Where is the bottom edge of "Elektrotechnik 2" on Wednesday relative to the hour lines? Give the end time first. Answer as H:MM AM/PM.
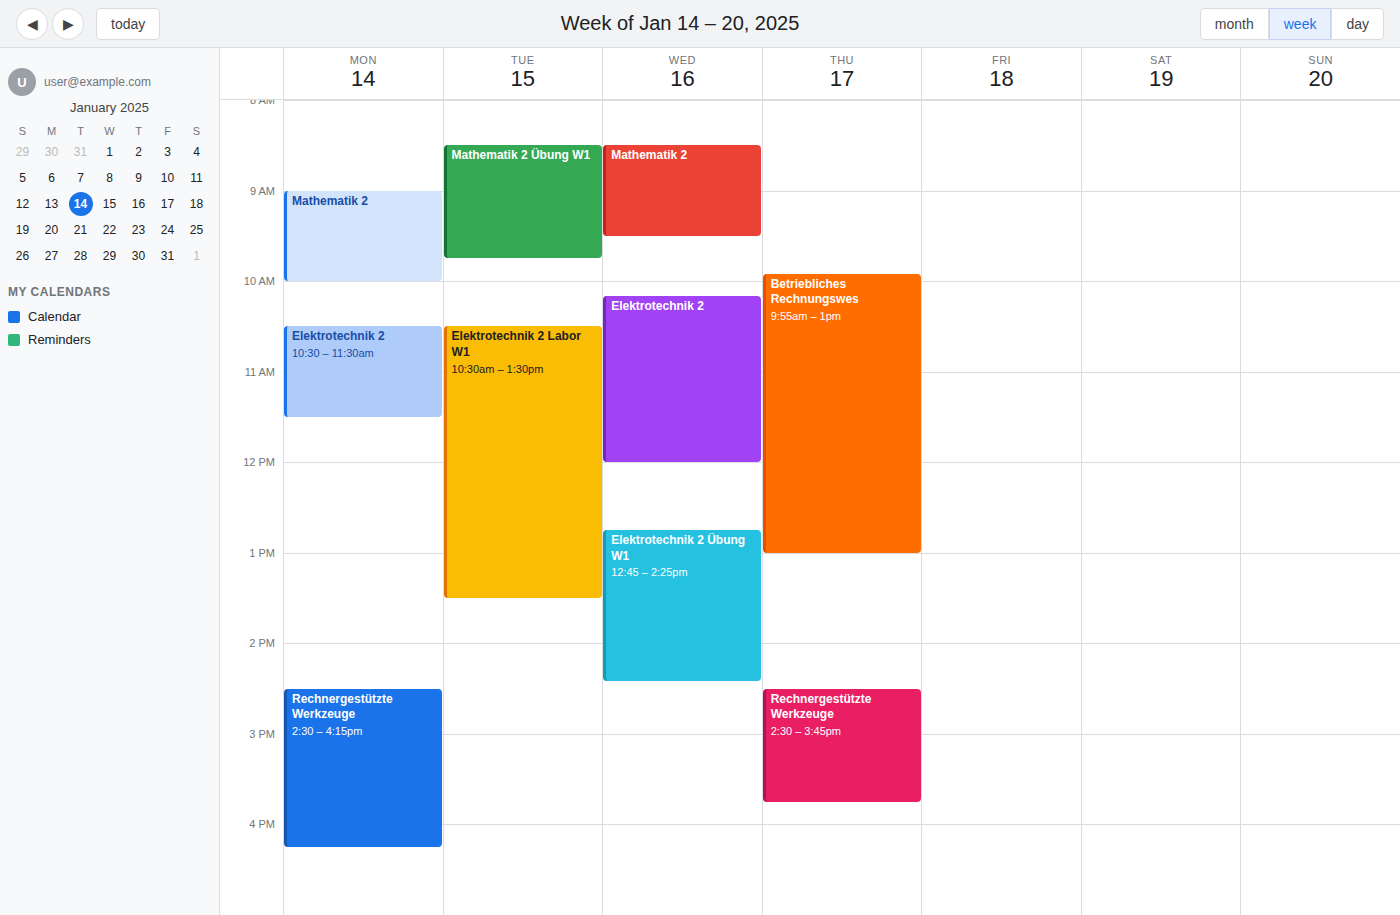
12:00 PM -- exactly on the 12 PM line.